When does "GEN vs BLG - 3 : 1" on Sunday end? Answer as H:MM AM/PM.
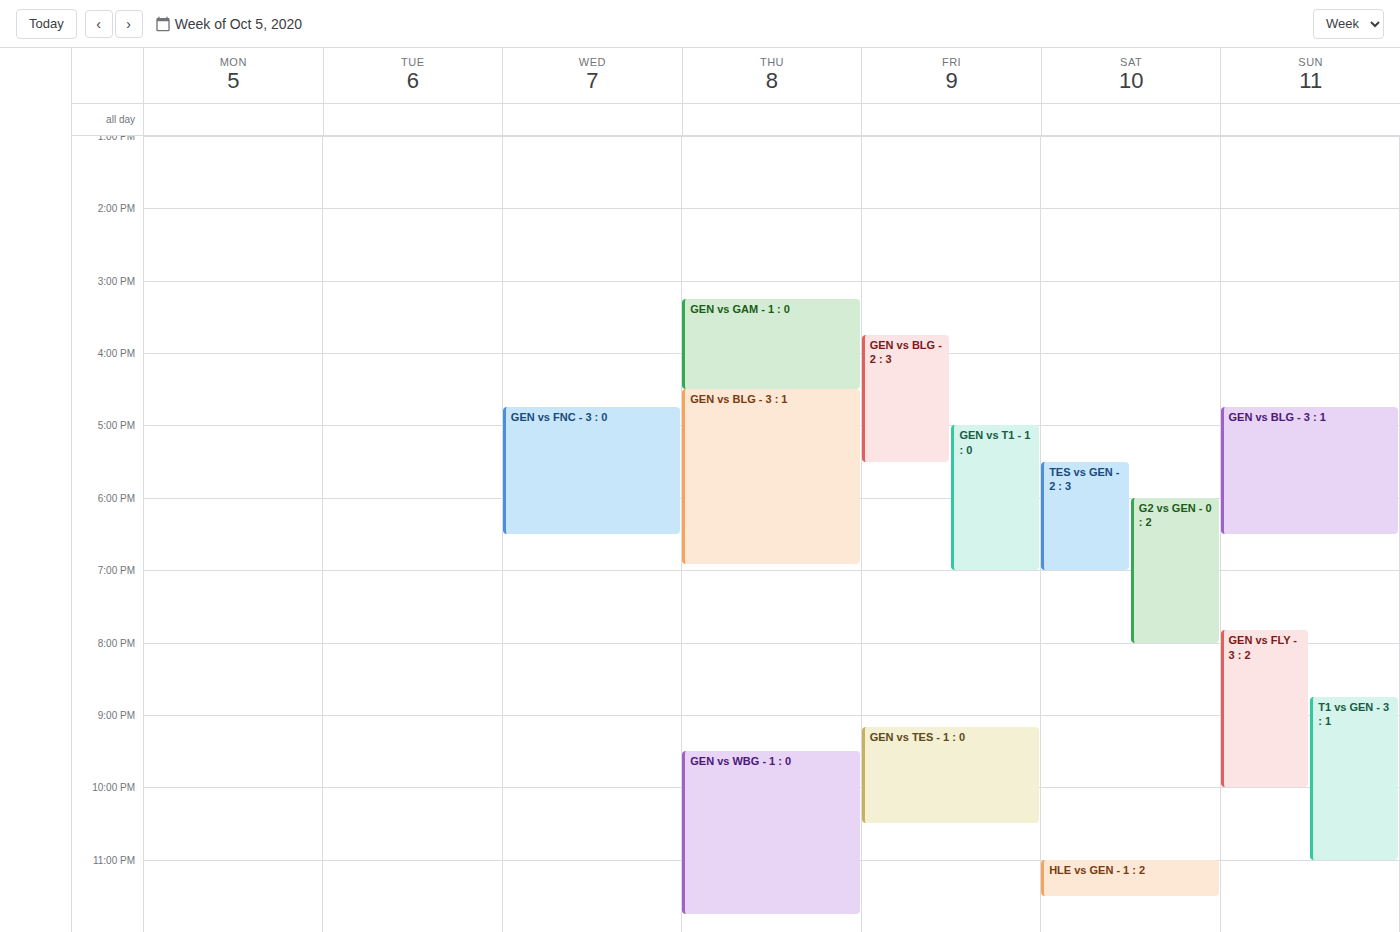
6:30 PM